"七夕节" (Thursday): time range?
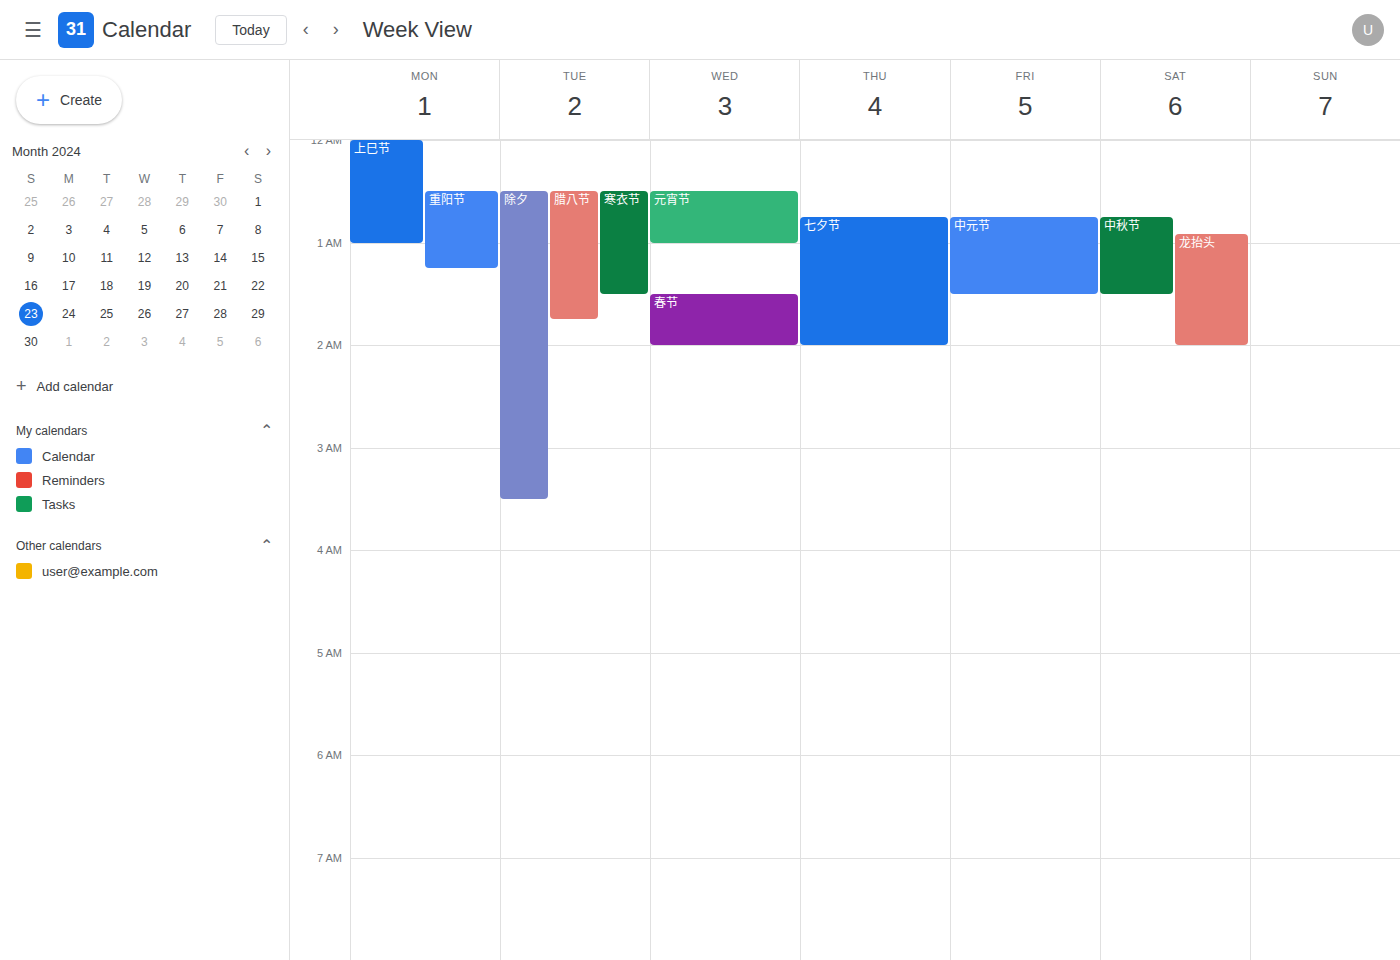
12:45 AM to 2:00 AM